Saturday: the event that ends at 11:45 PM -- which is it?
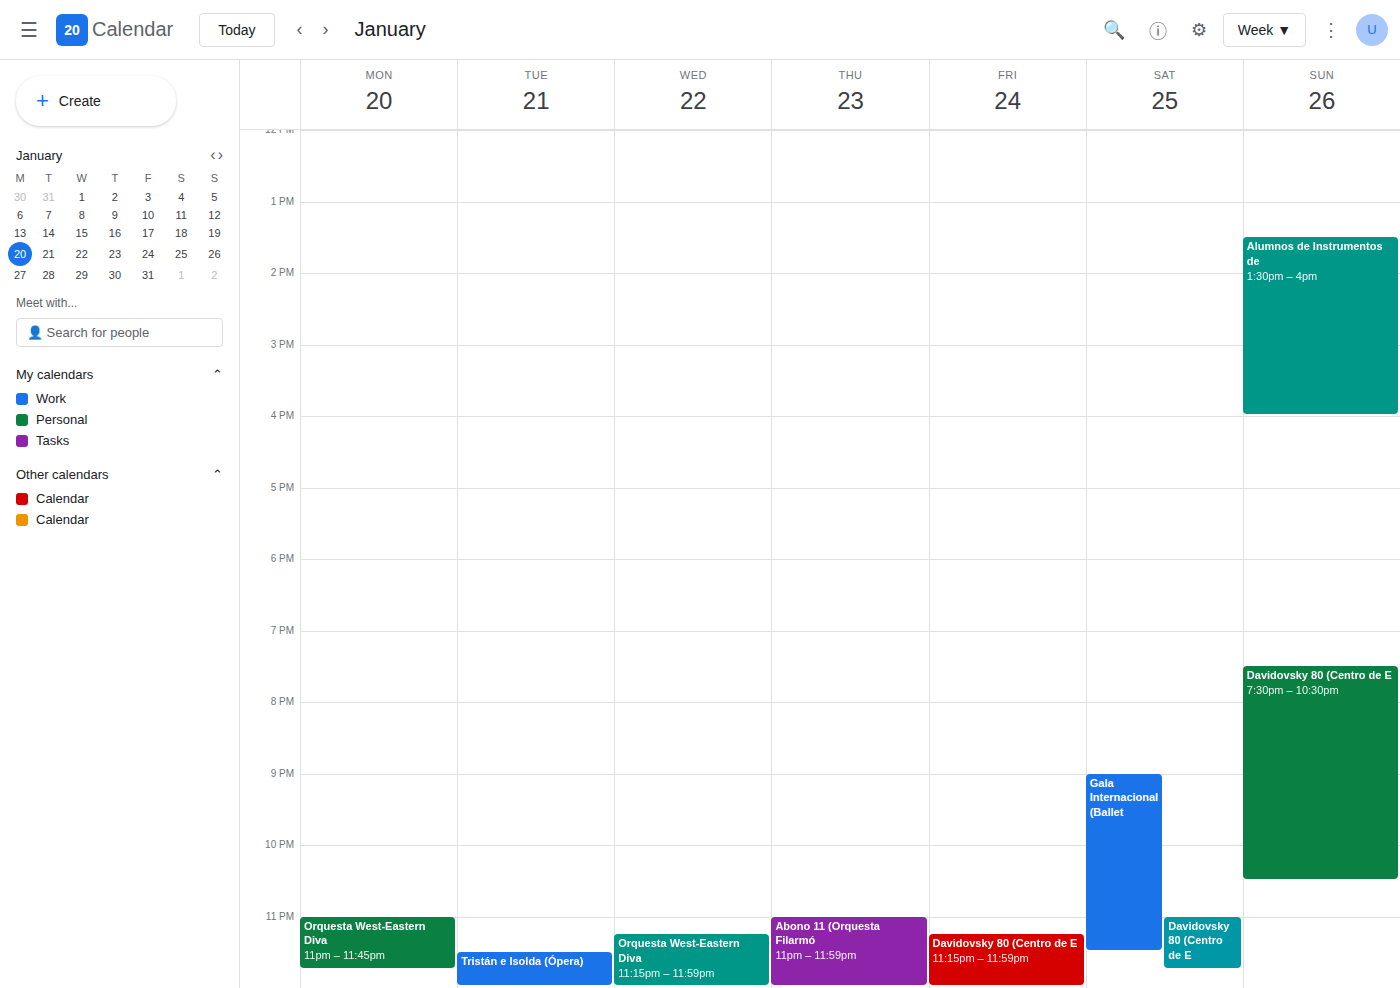
"Davidovsky 80 (Centro de E"